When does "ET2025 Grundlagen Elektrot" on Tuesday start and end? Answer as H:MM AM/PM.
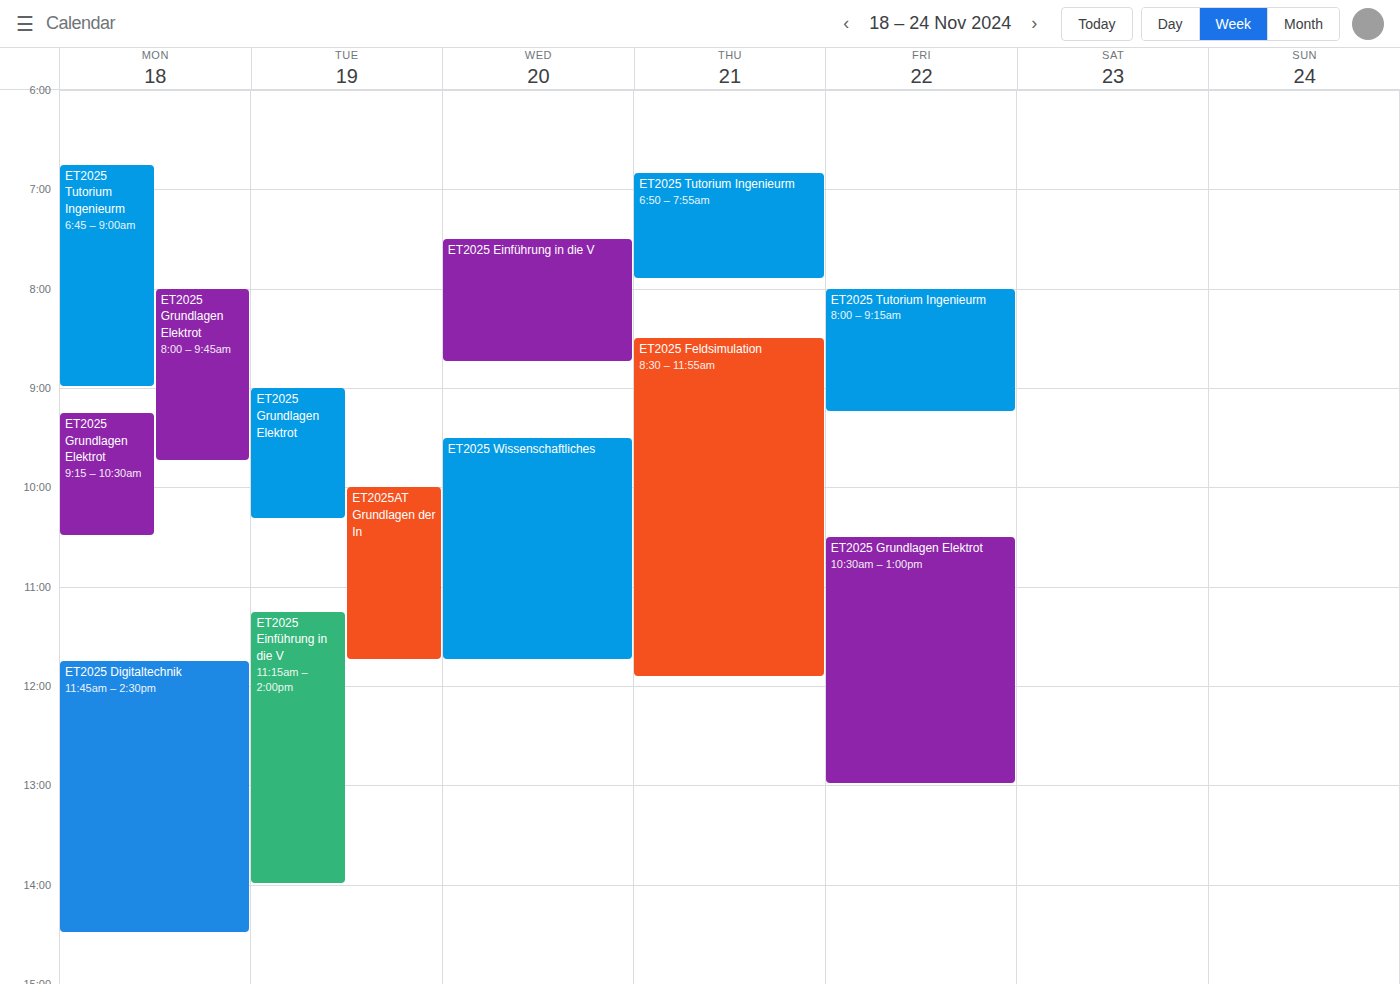
9:00 AM to 10:20 AM